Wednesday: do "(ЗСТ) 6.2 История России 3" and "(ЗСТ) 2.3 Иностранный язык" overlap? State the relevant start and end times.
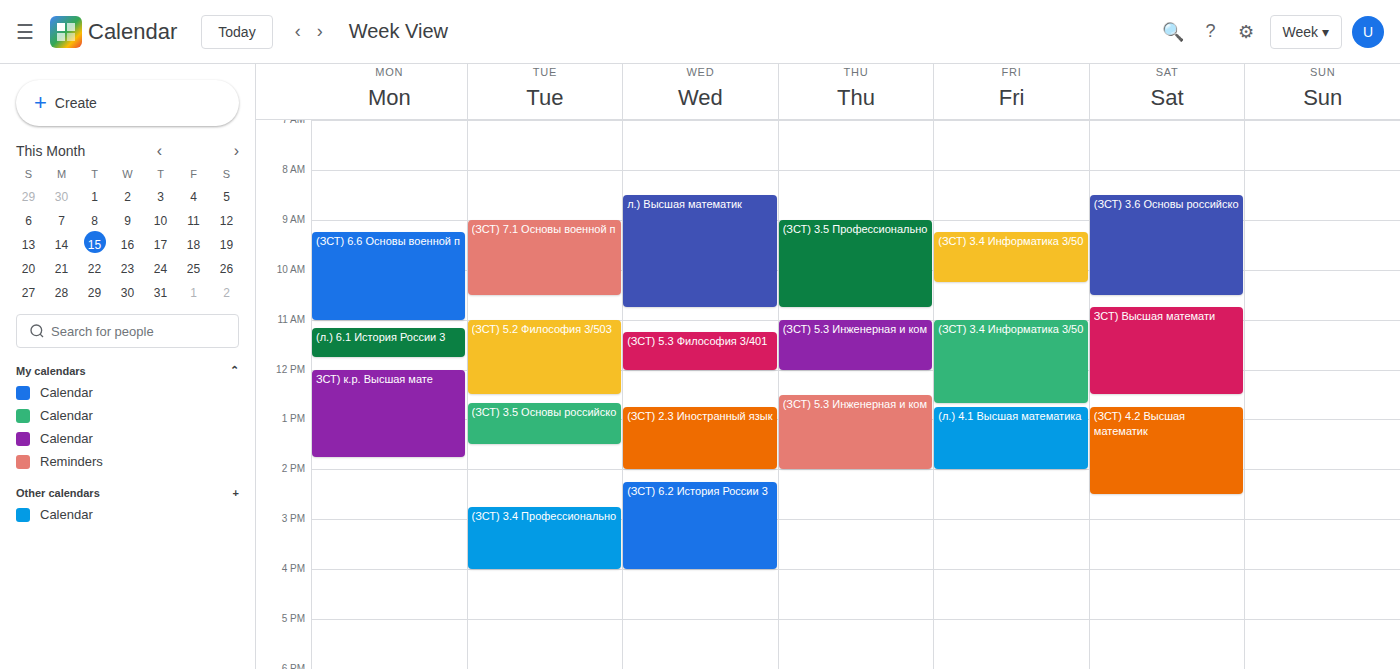
"(ЗСТ) 2.3 Иностранный язык" ends at 2:00 PM and "(ЗСТ) 6.2 История России 3" starts at 2:15 PM -- no overlap.